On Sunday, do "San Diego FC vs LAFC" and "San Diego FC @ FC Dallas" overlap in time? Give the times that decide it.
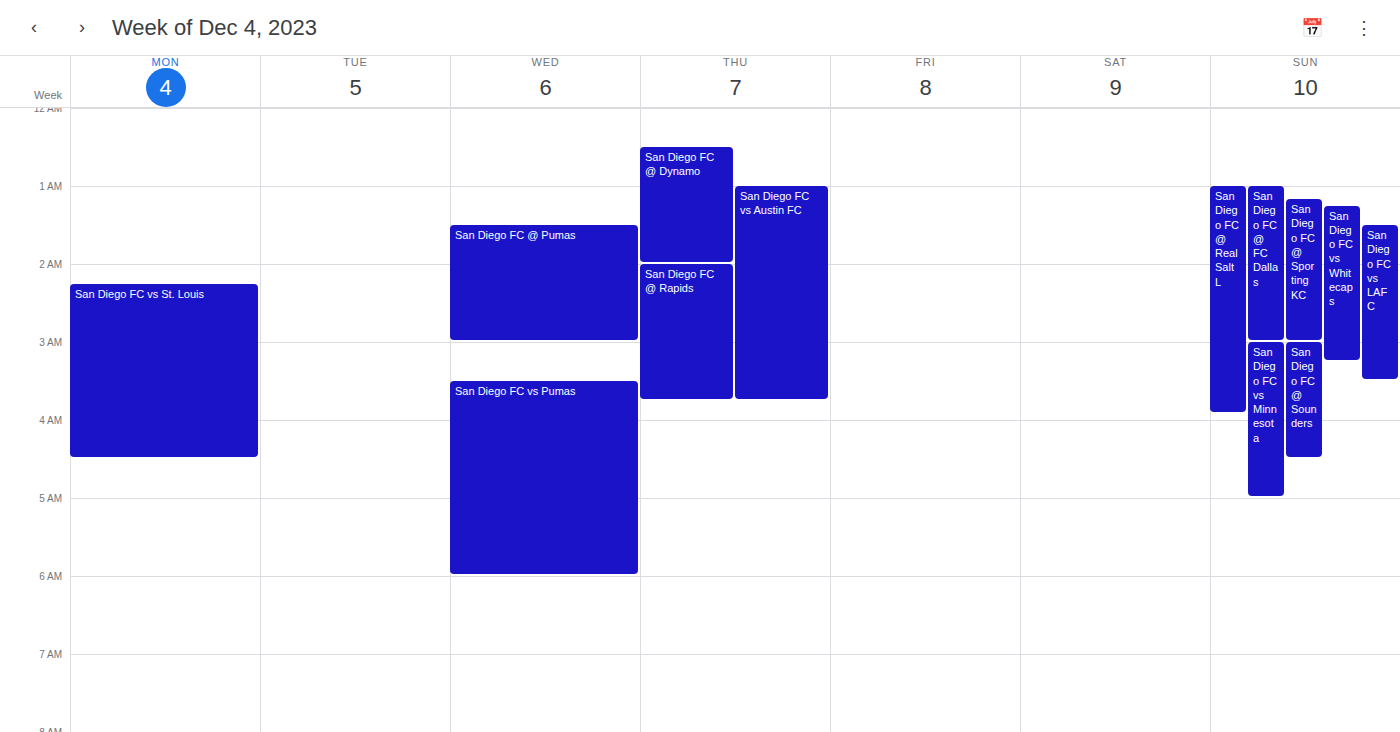
"San Diego FC vs LAFC" starts at 1:30 AM, before "San Diego FC @ FC Dallas" ends at 3:00 AM -- they overlap.